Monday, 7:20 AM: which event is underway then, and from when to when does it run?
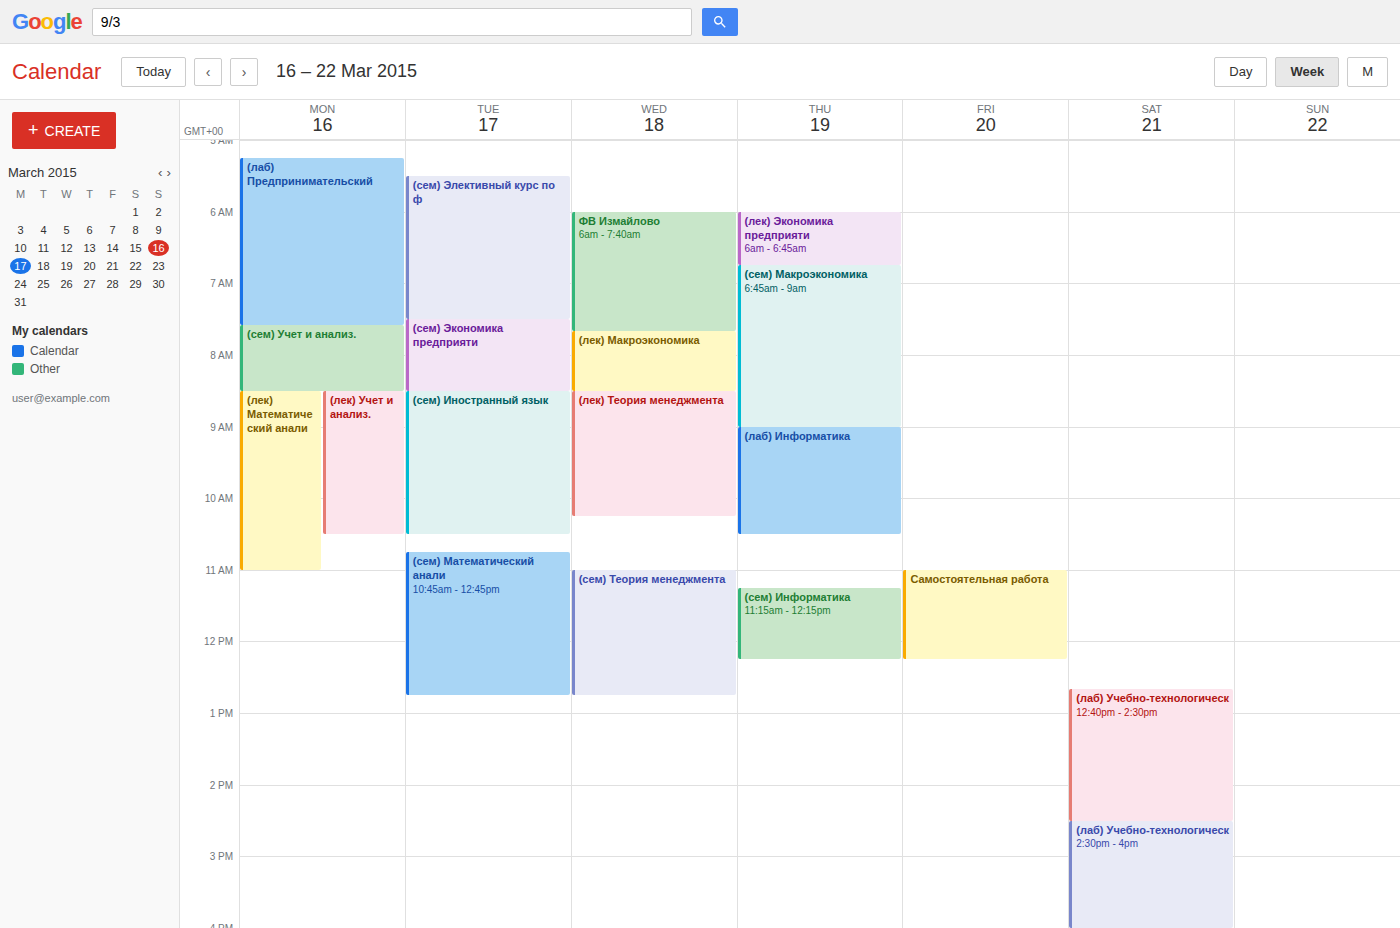
"(лаб) Предпринимательский", 5:15 AM to 7:35 AM